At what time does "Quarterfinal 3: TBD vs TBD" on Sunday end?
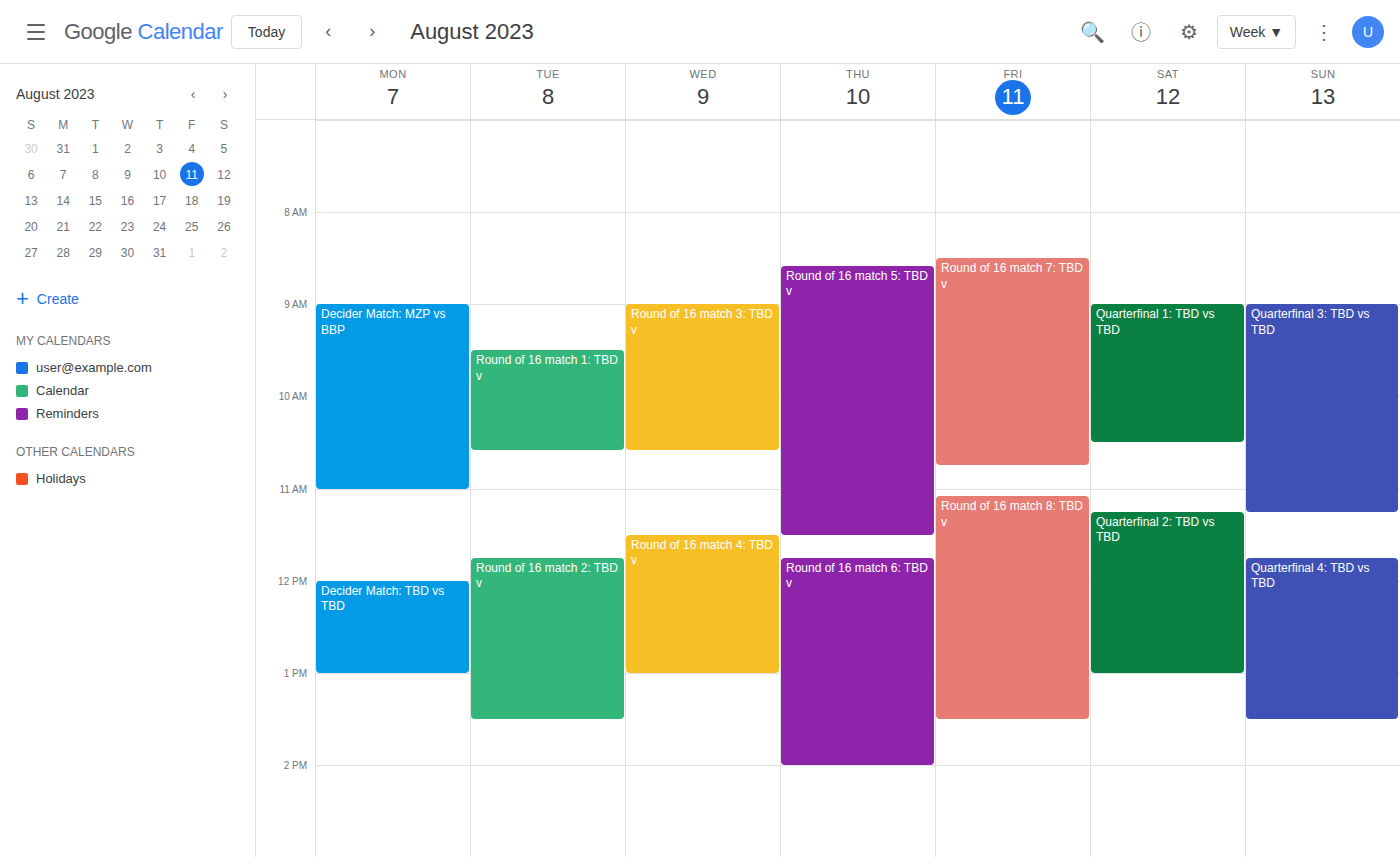
11:15 AM